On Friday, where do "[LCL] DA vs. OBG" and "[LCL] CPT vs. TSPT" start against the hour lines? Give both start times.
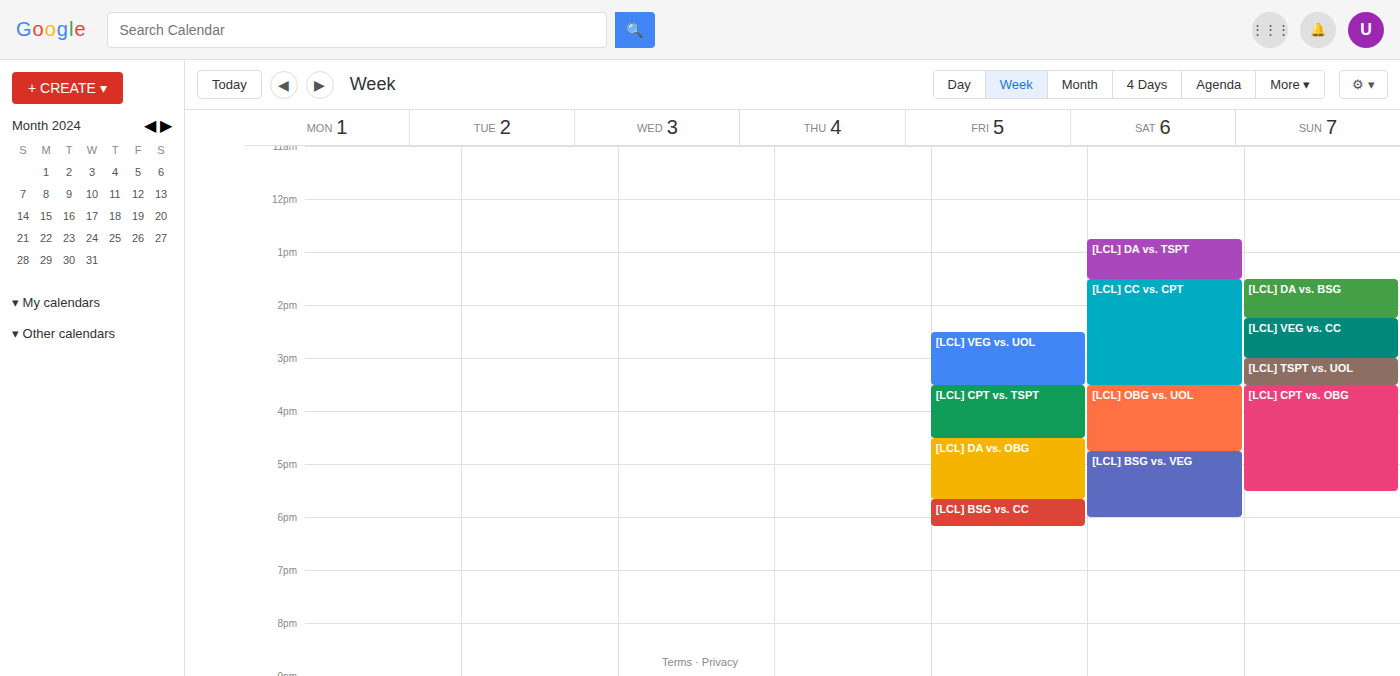
"[LCL] DA vs. OBG": 4:30 PM, halfway between the 4 PM and 5 PM lines. "[LCL] CPT vs. TSPT": 3:30 PM, halfway between the 3 PM and 4 PM lines.